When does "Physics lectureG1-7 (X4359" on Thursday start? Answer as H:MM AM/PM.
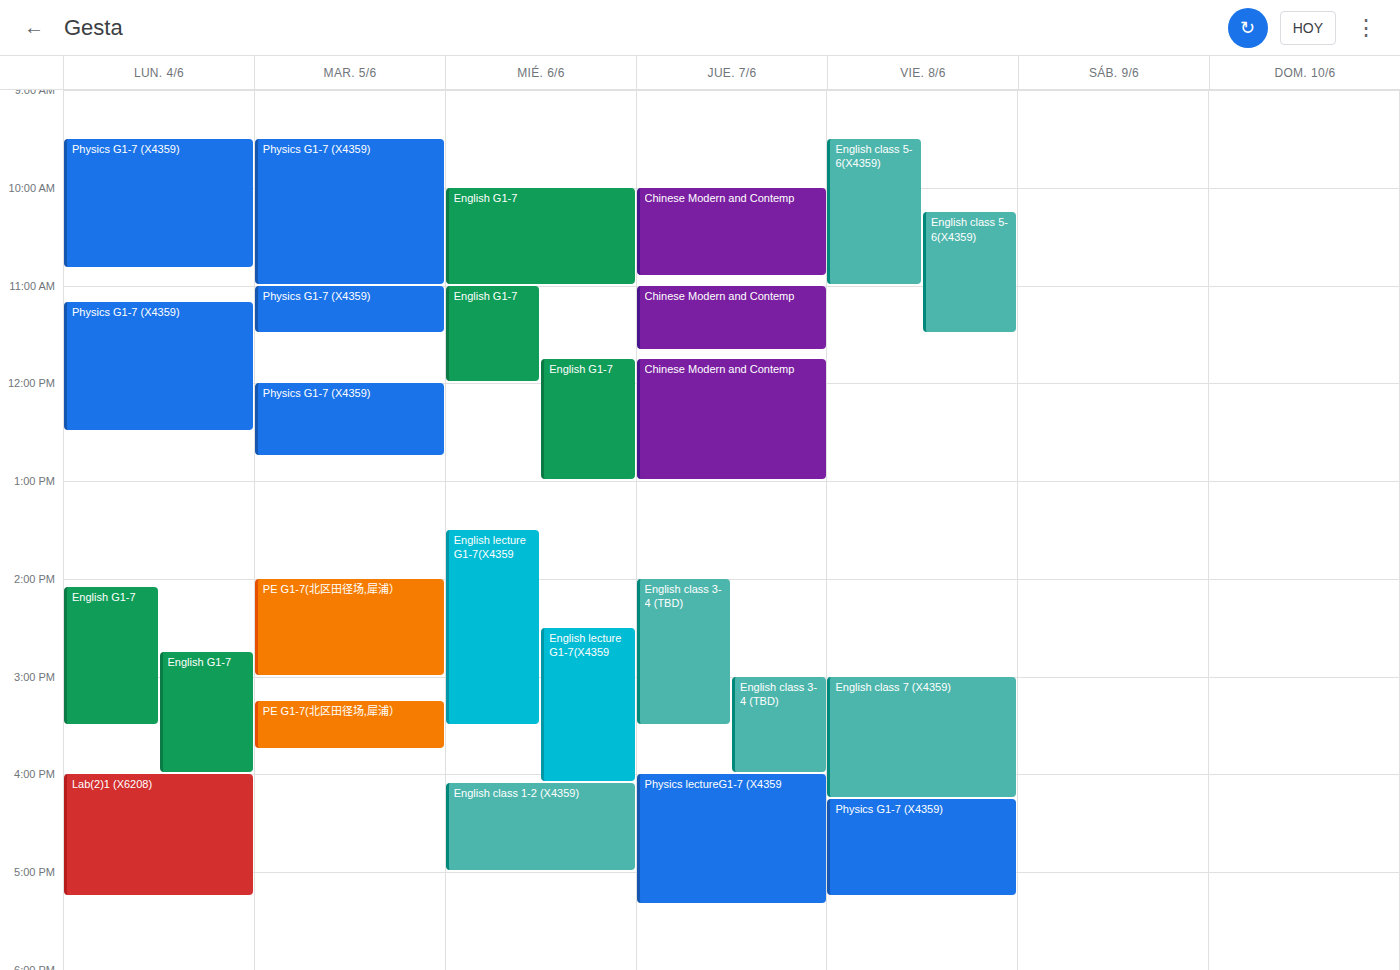
4:00 PM